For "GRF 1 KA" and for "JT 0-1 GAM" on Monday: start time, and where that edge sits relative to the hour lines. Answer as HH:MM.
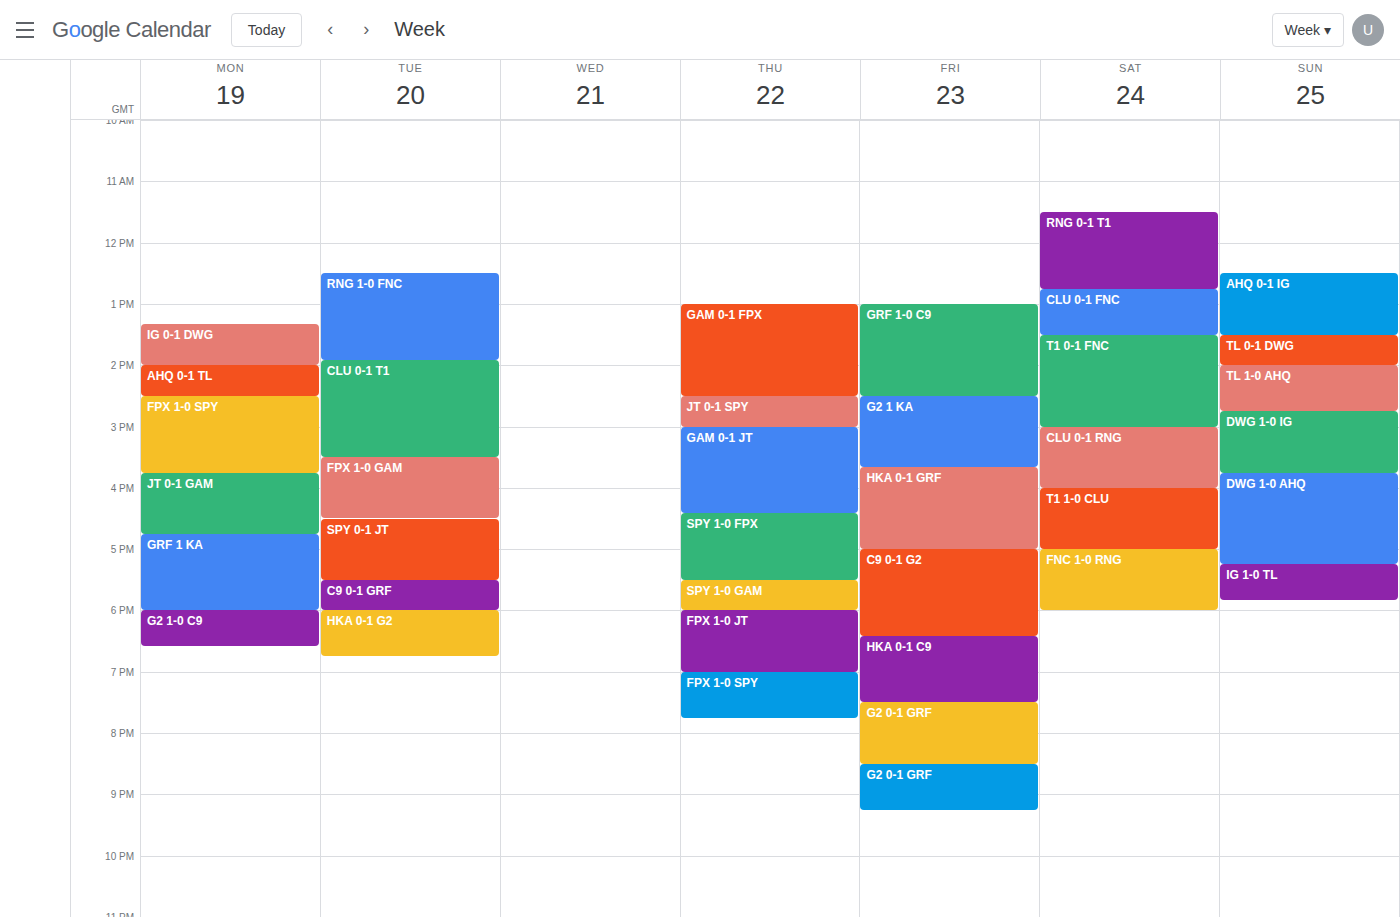
"GRF 1 KA": 16:45, neither: three quarters of the way from the 16:00 line to the 17:00 line. "JT 0-1 GAM": 15:45, neither: three quarters of the way from the 15:00 line to the 16:00 line.